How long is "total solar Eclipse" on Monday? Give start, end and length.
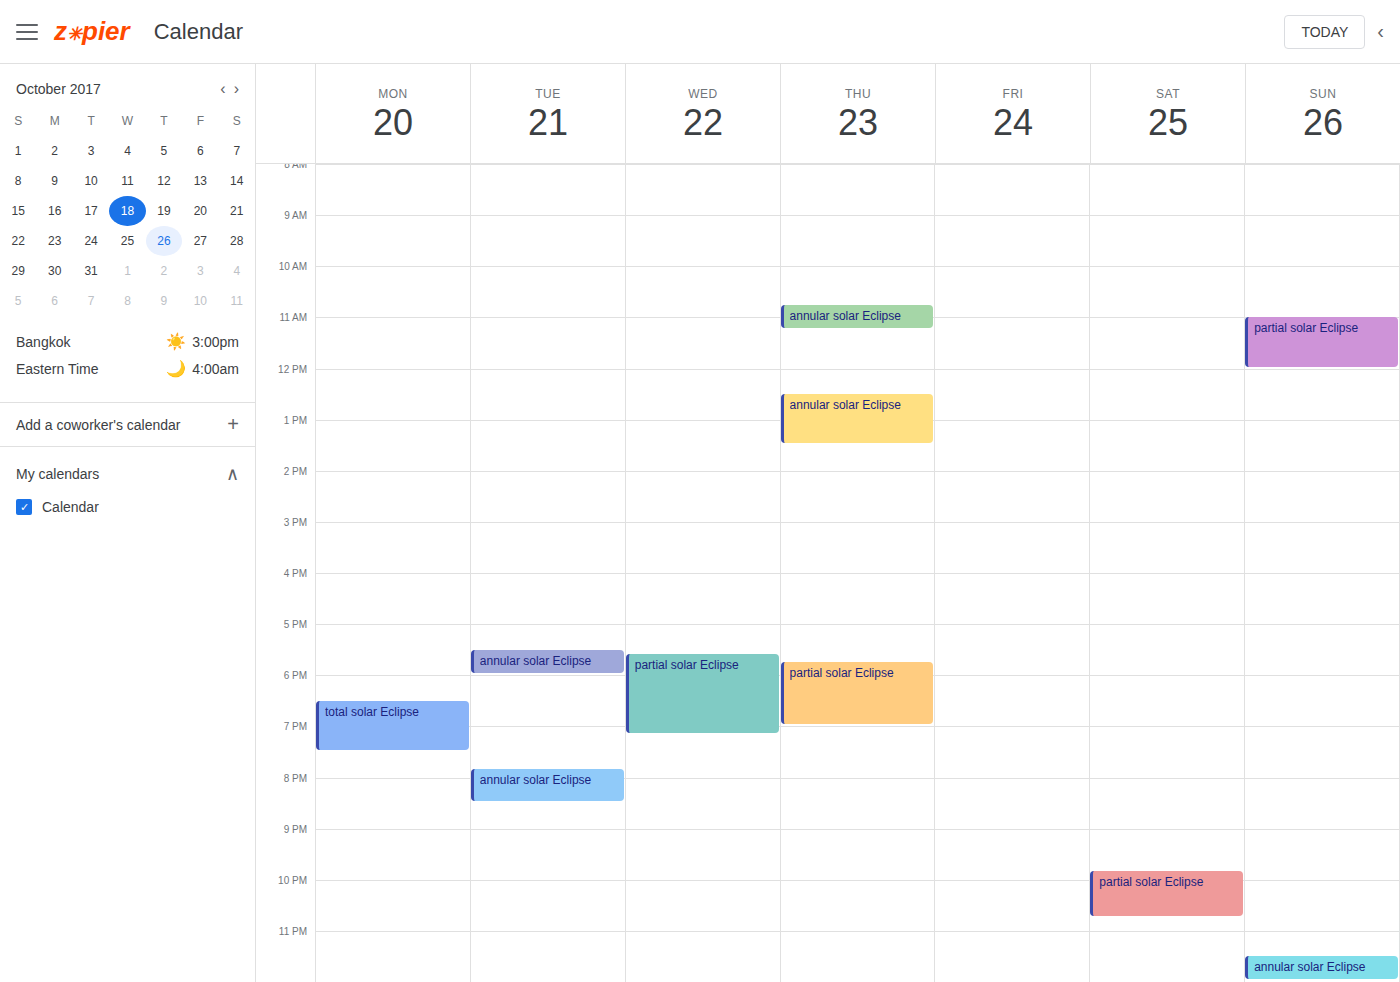
6:30 PM to 7:30 PM, 1 hour